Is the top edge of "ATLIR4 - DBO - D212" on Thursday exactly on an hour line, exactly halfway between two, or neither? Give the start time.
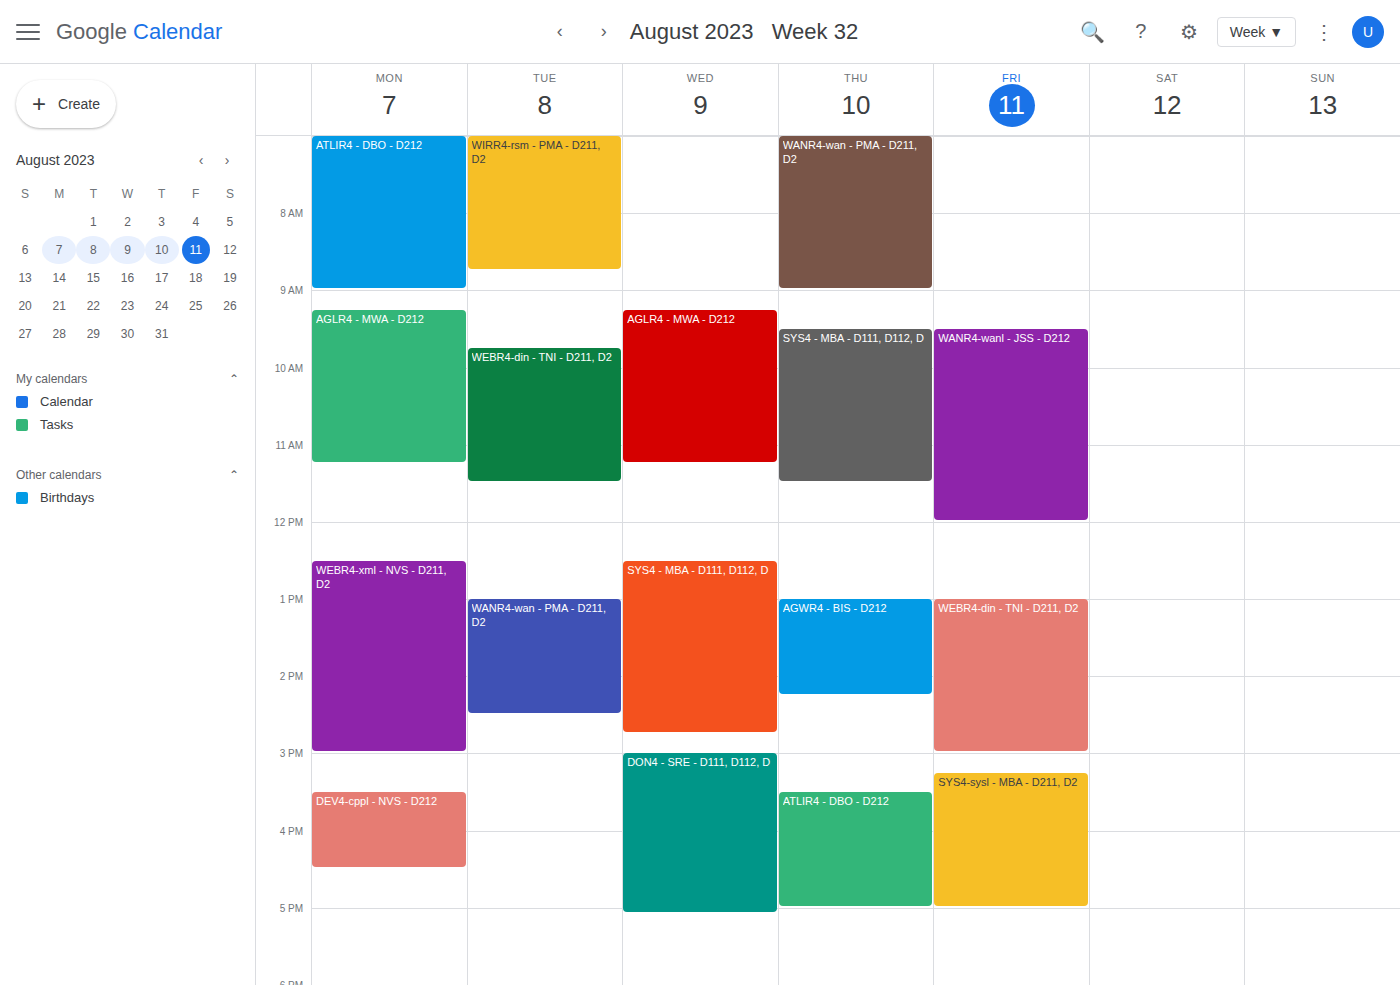
3:30 PM -- halfway between the 3 PM and 4 PM lines.